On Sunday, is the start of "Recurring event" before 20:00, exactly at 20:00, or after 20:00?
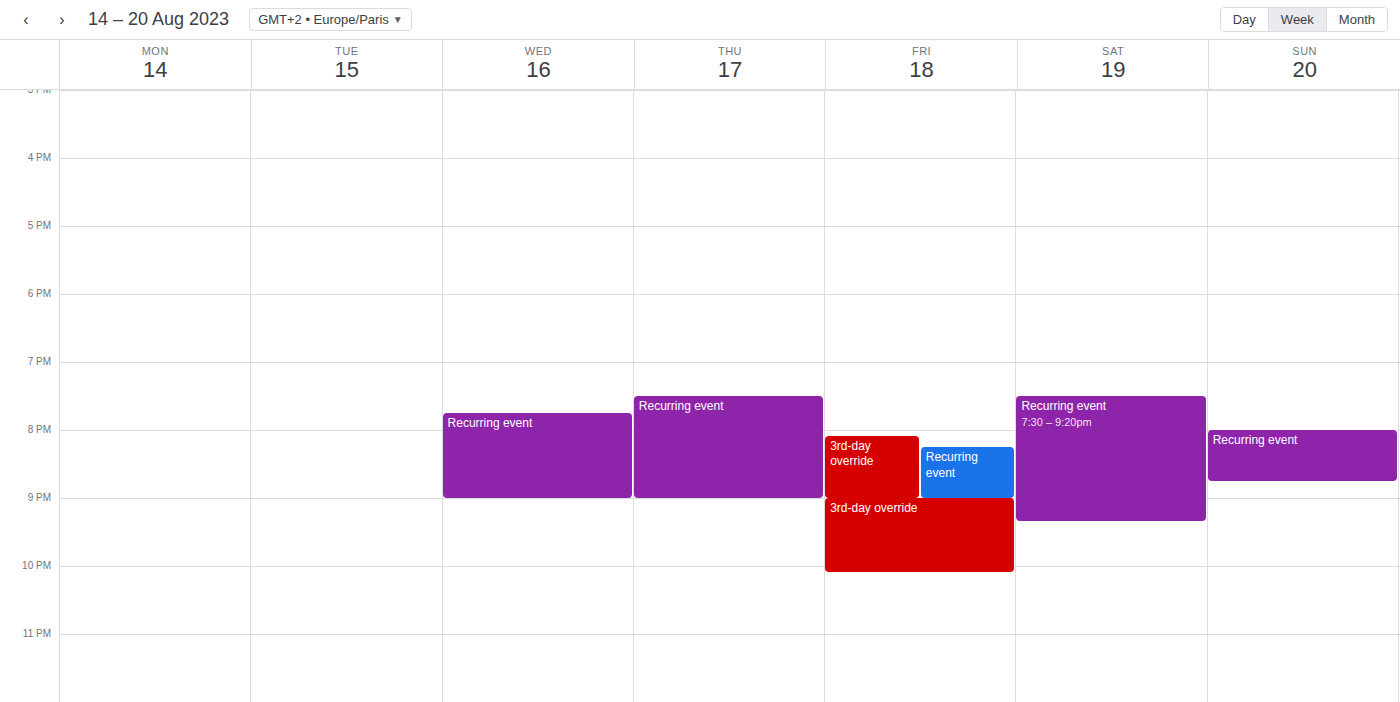
20:00 -- exactly at 20:00, on the 20:00 line.